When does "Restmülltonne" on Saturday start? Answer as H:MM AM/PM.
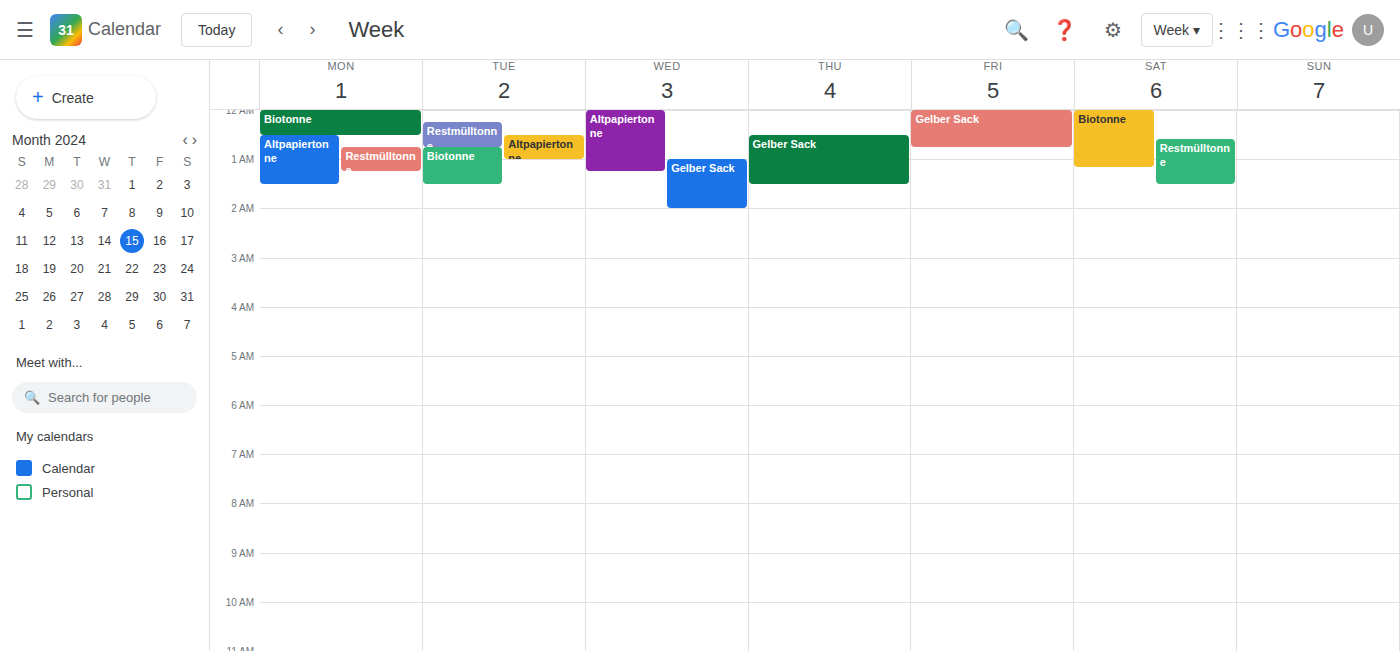
12:35 AM